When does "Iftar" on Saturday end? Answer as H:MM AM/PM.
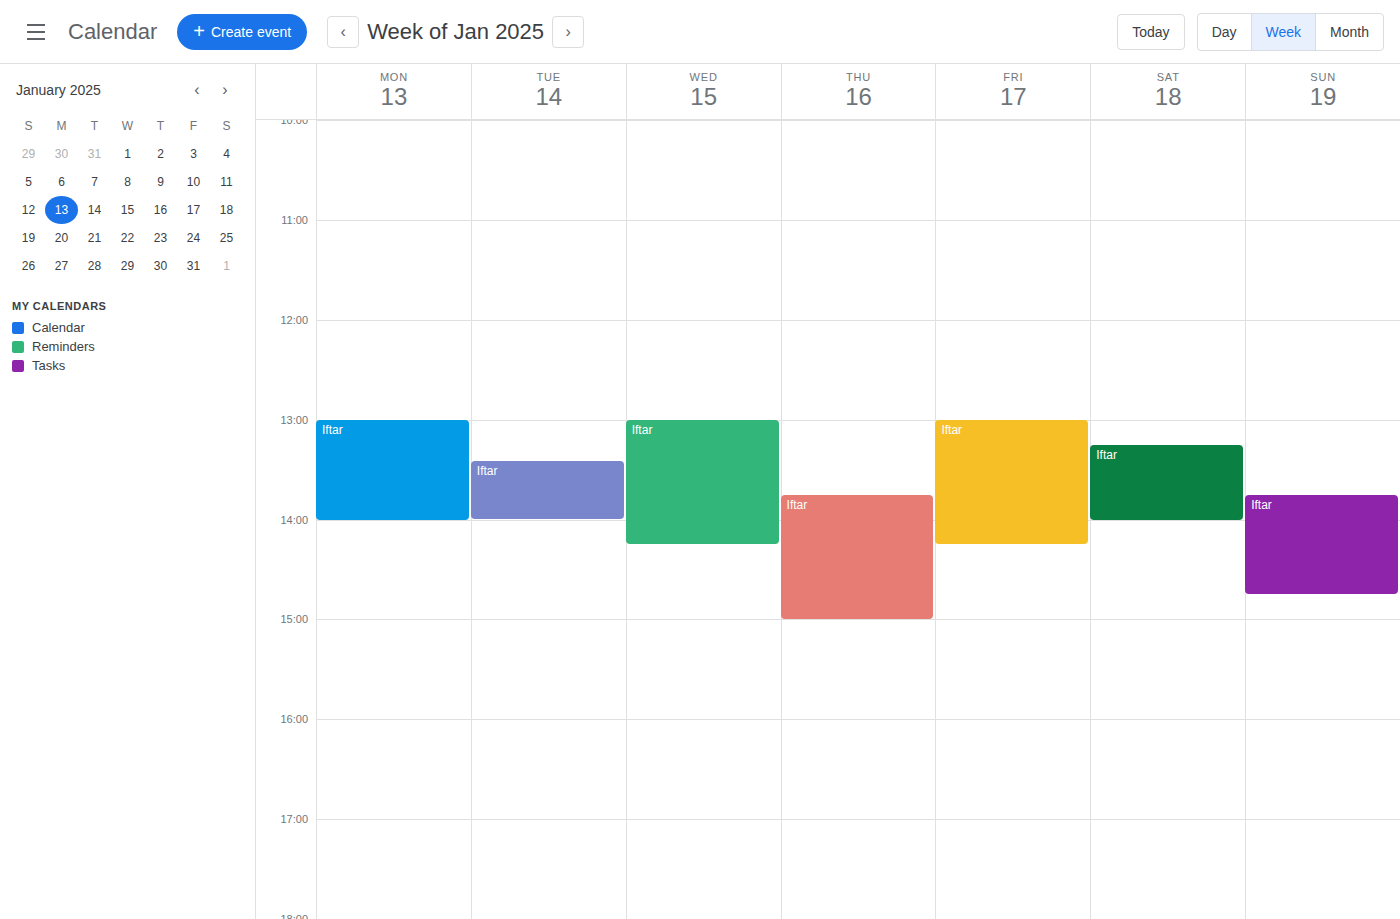
2:00 PM